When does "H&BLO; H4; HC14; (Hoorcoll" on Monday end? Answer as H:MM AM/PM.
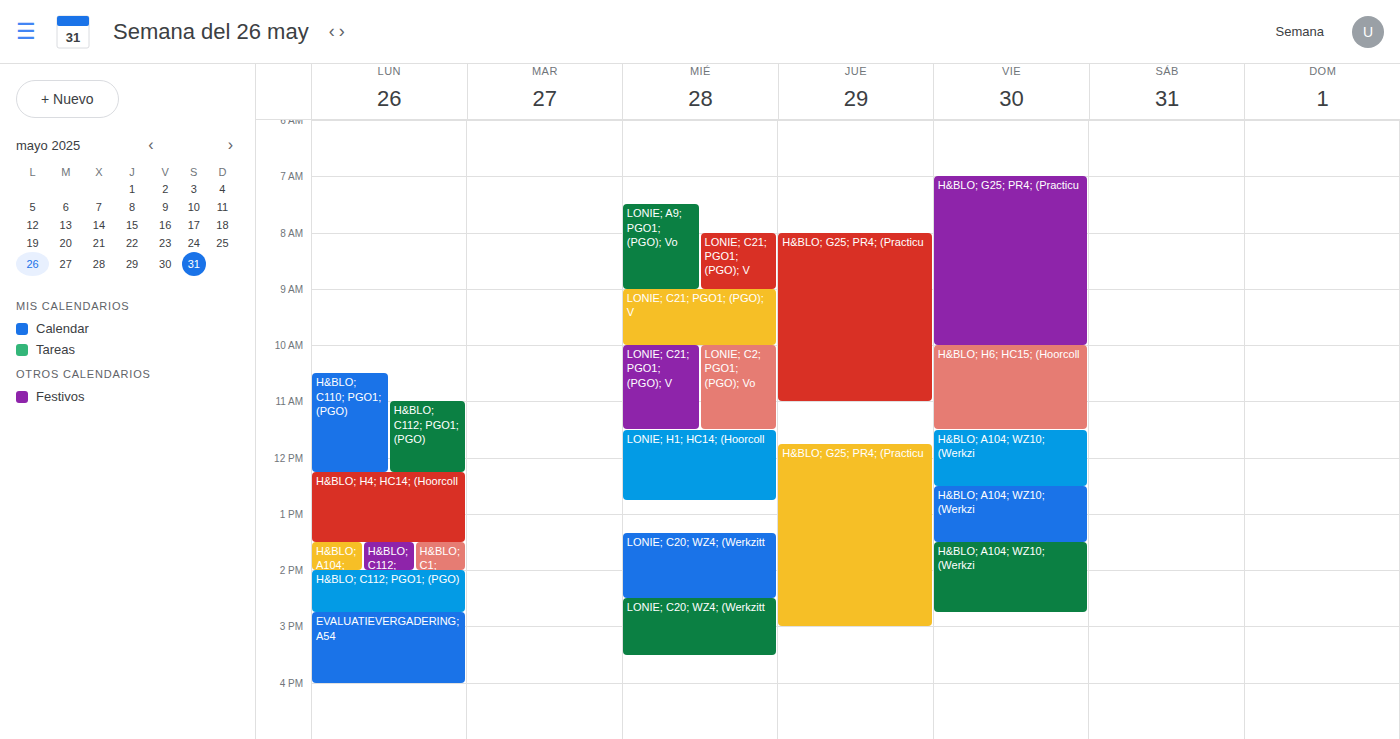
1:30 PM